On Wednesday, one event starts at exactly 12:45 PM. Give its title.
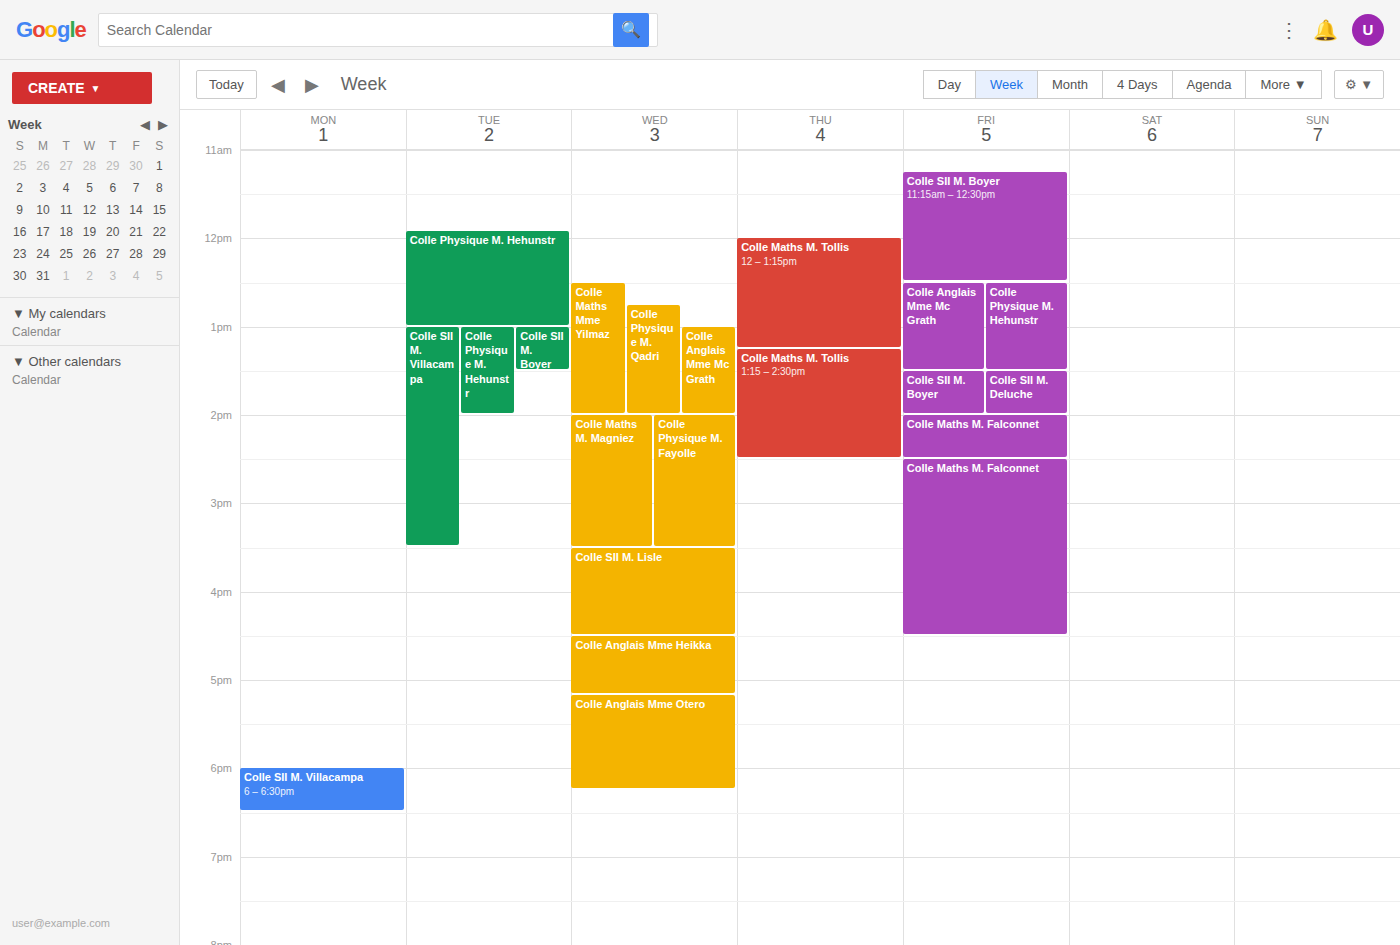
"Colle Physique M. Qadri"